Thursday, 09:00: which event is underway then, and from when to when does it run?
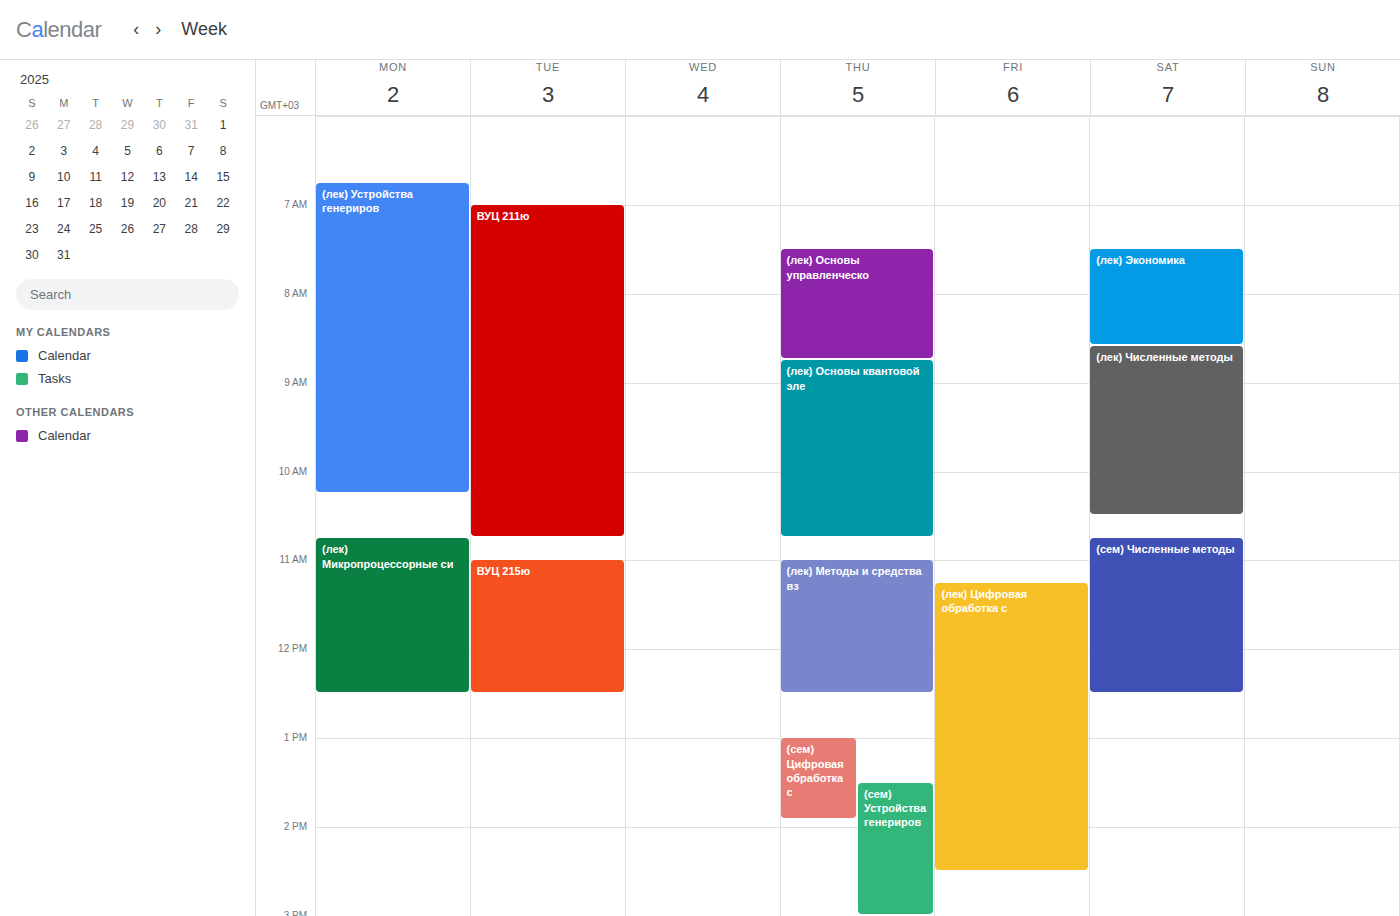
"(лек) Основы квантовой эле", 08:45 to 10:45